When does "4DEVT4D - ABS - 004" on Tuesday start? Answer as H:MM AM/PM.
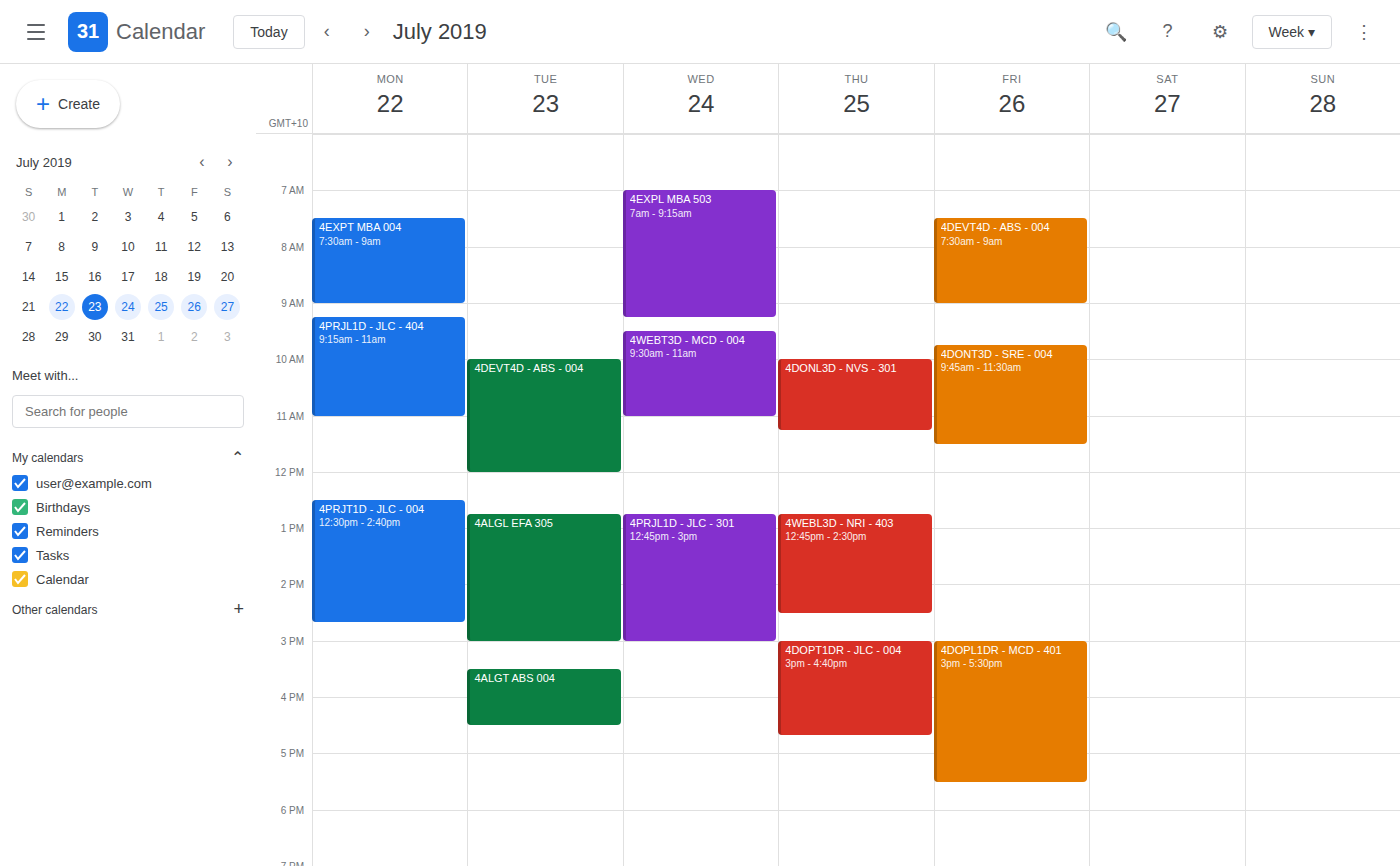
10:00 AM